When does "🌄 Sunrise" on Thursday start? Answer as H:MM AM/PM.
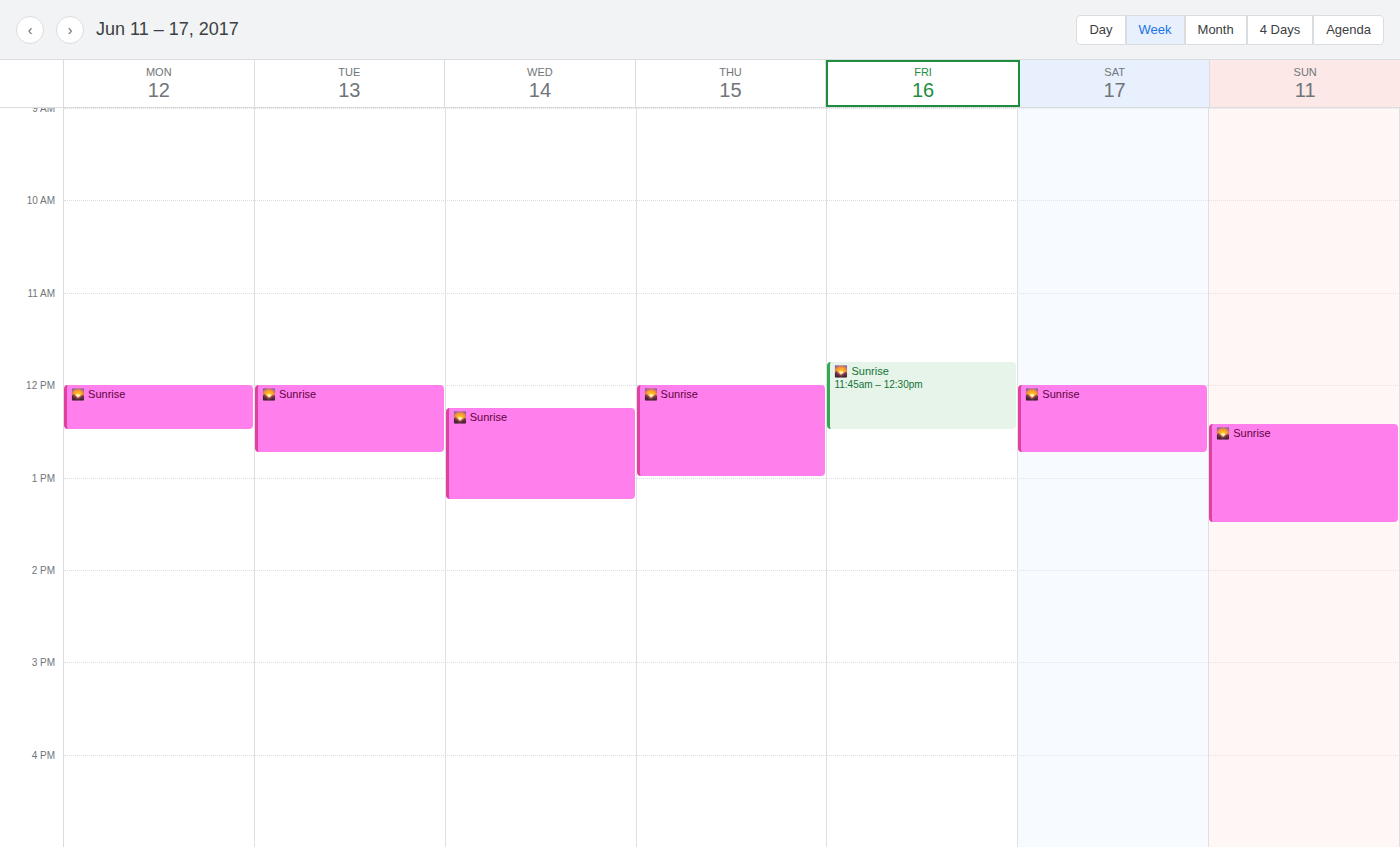
12:00 PM